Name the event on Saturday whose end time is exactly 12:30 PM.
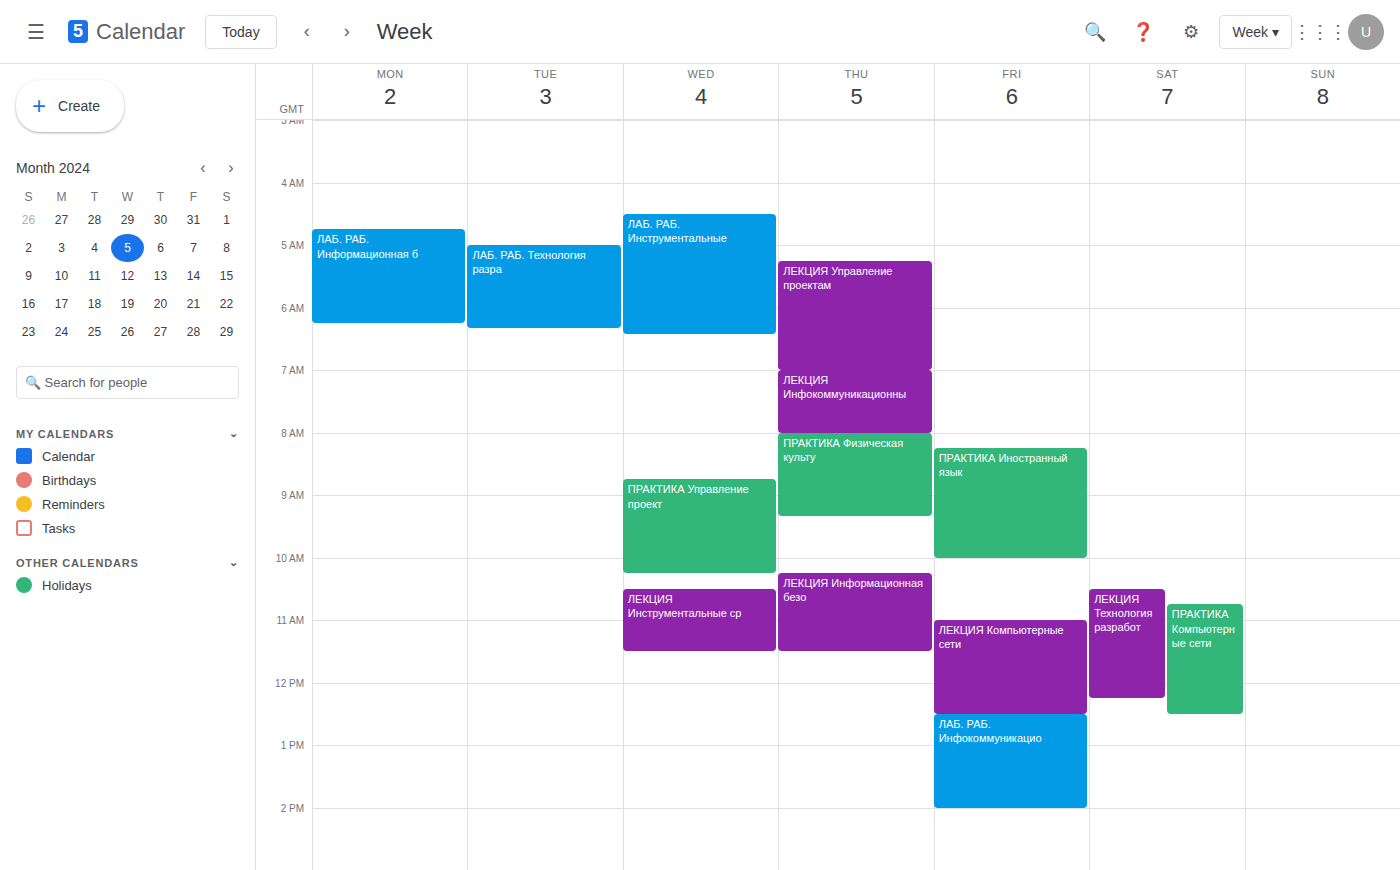
"ПРАКТИКА Компьютерные сети"